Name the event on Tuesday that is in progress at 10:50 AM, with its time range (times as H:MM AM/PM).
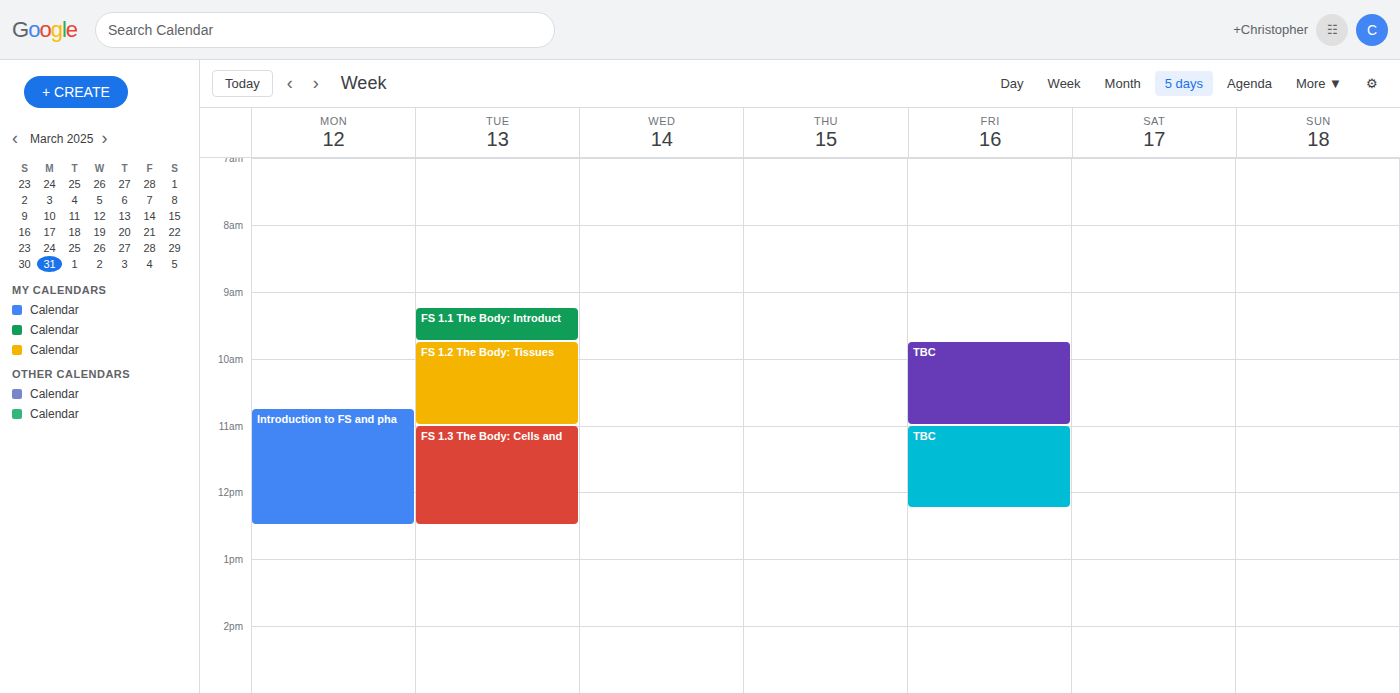
"FS 1.2 The Body: Tissues", 9:45 AM to 11:00 AM